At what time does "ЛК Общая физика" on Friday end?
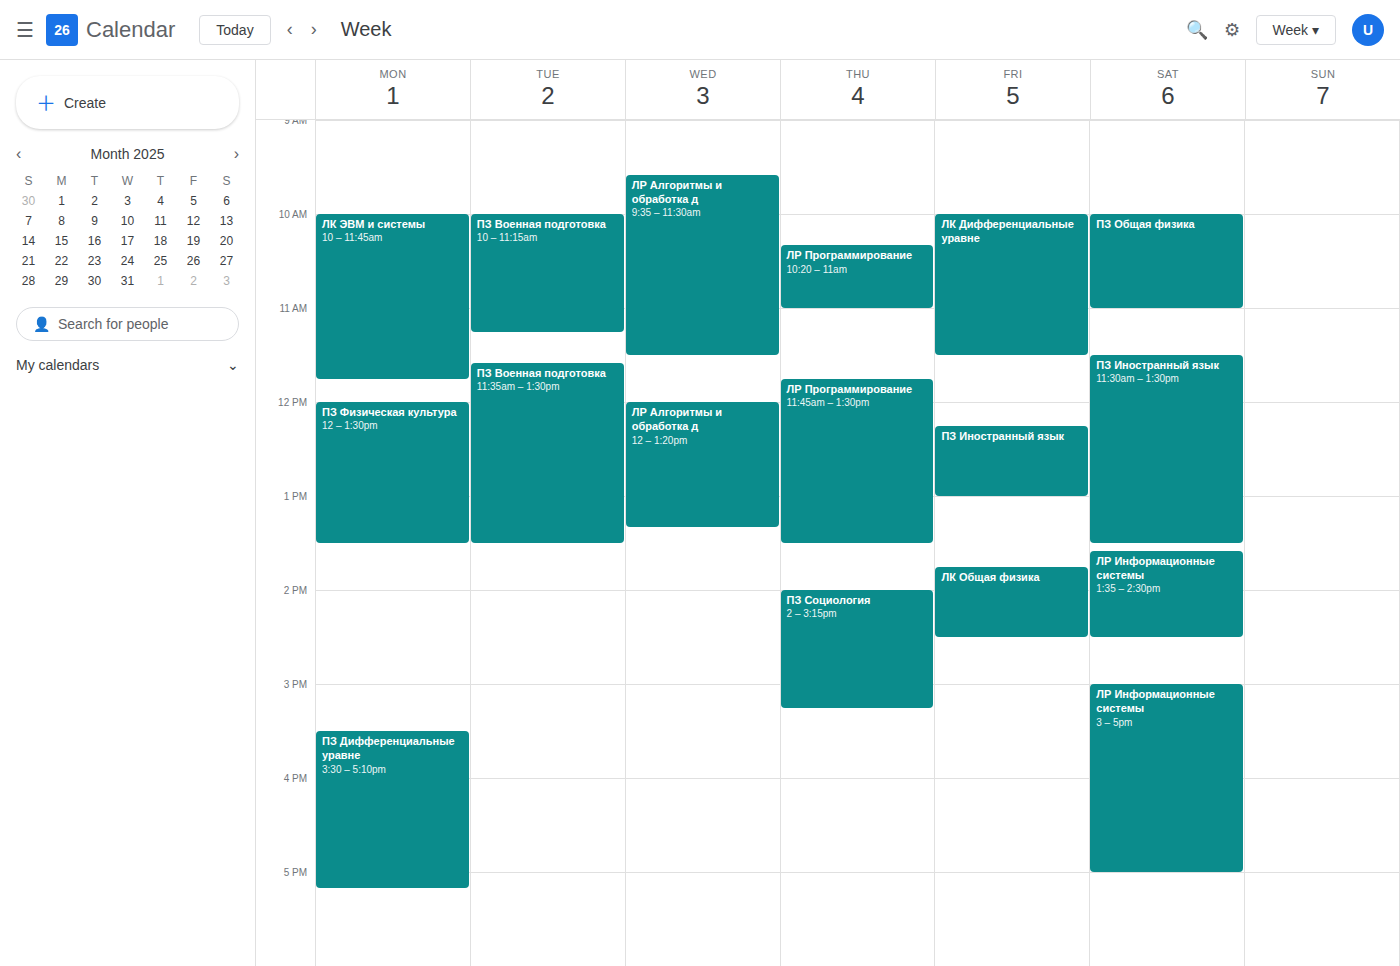
2:30 PM